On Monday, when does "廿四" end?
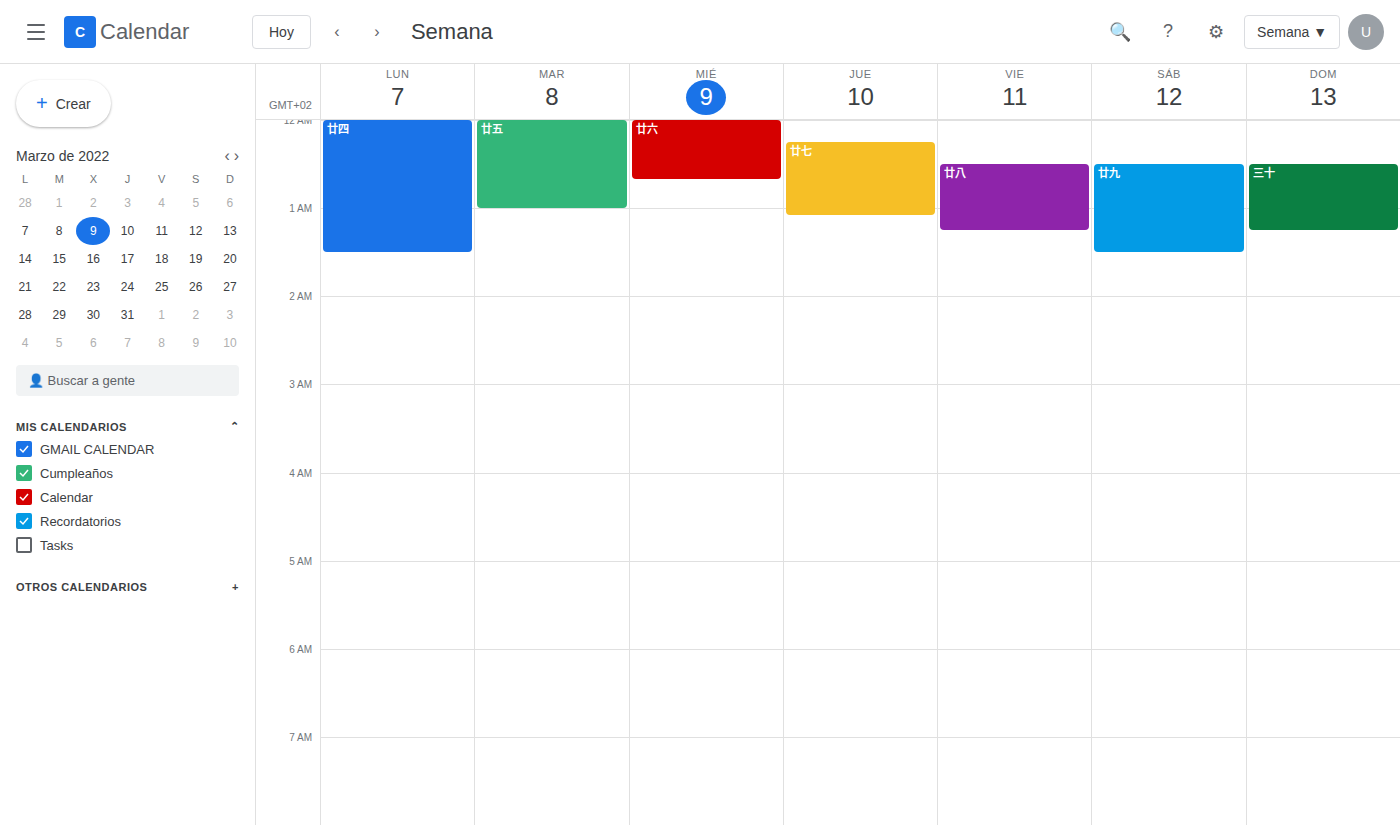
1:30 AM